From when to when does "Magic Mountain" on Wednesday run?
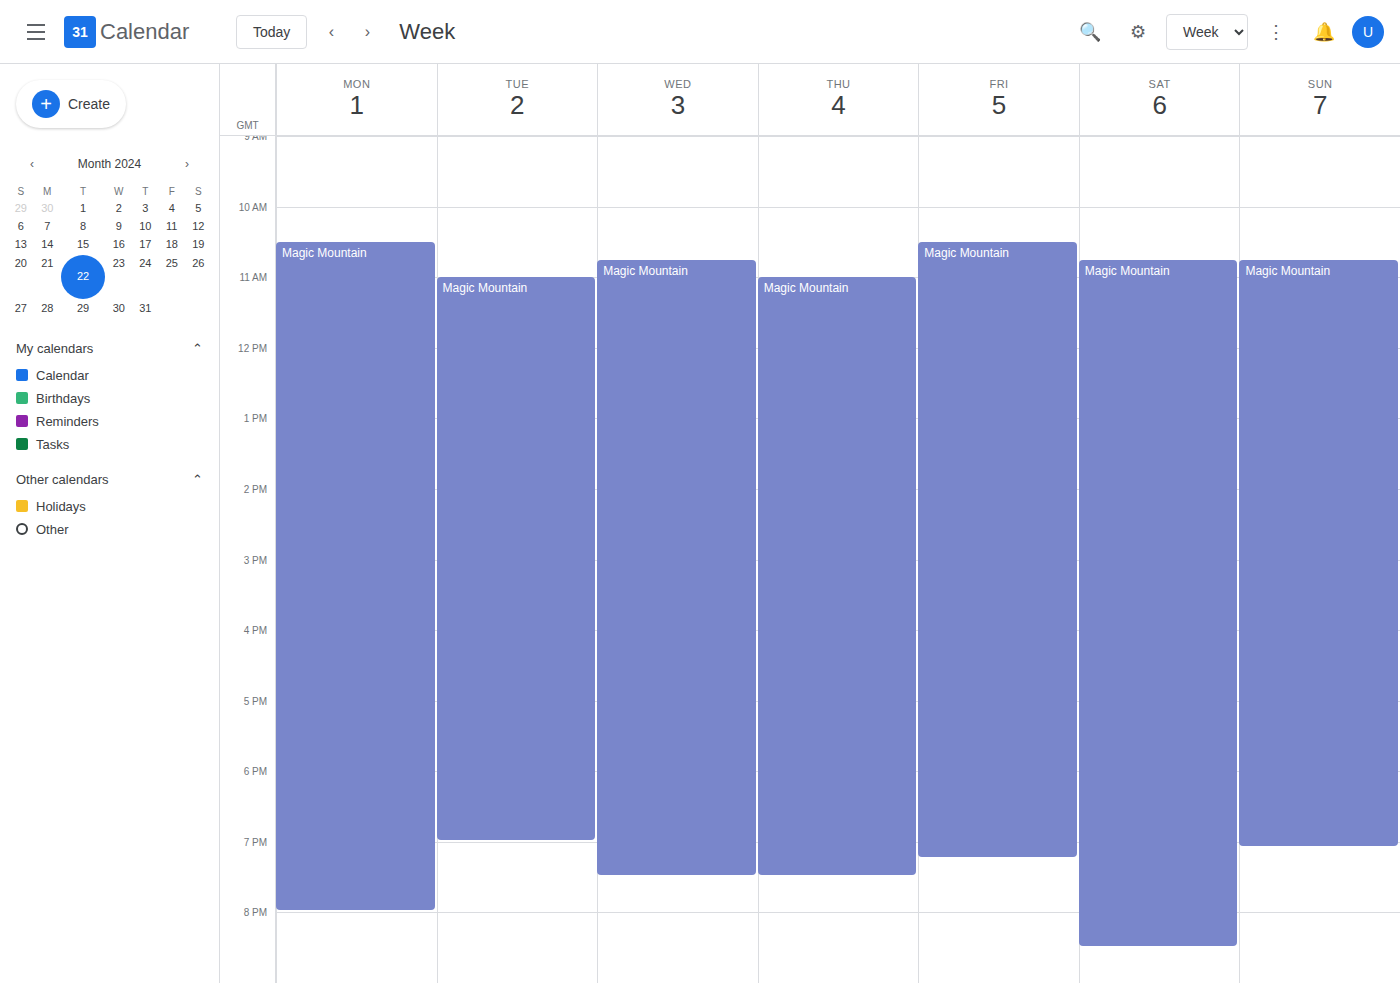
10:45 AM to 7:30 PM